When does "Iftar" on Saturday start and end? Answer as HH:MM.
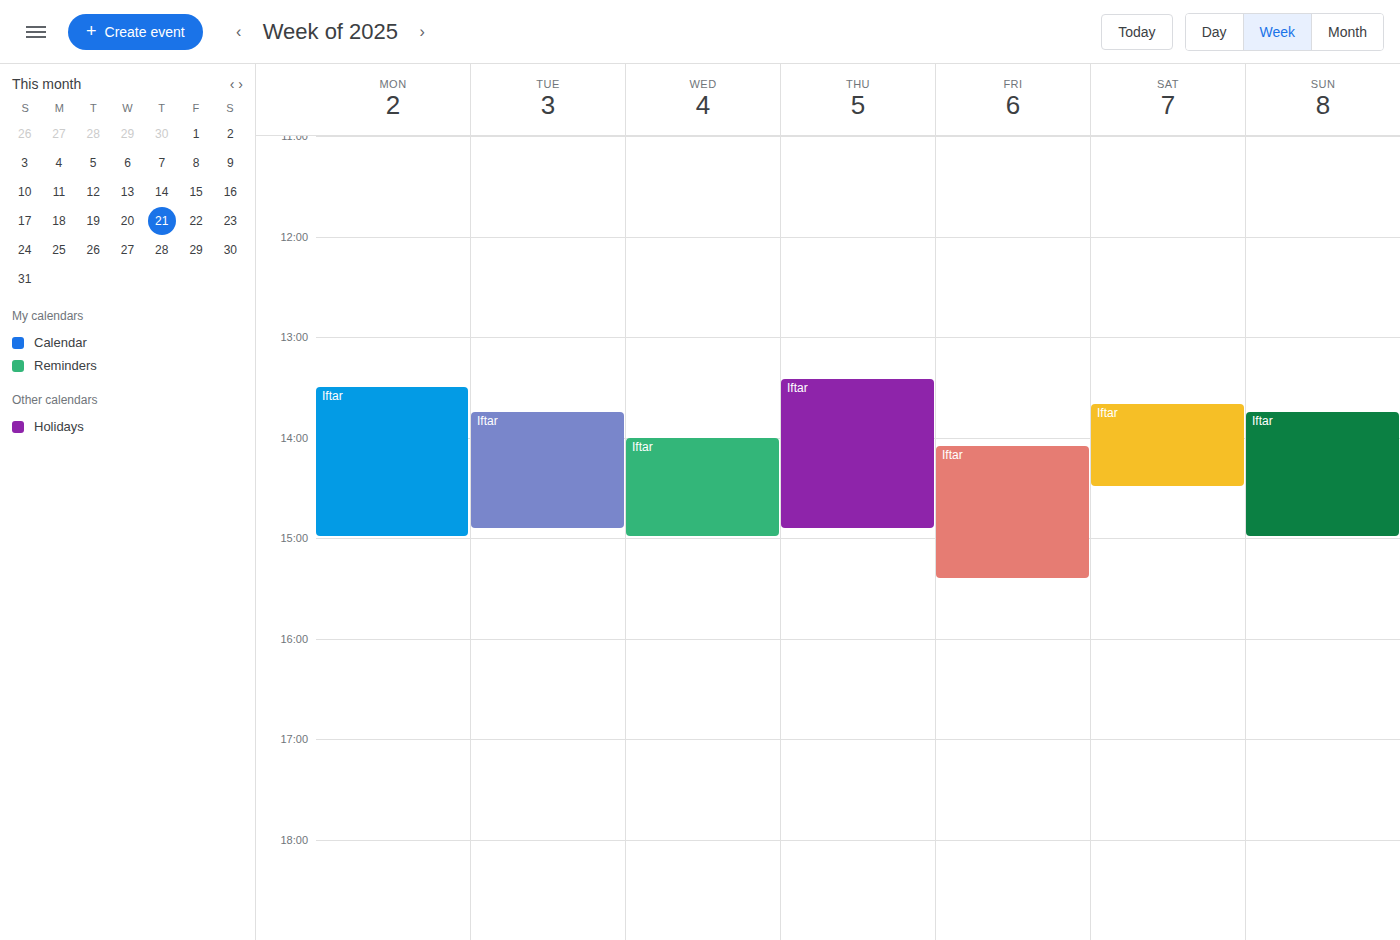
13:40 to 14:30